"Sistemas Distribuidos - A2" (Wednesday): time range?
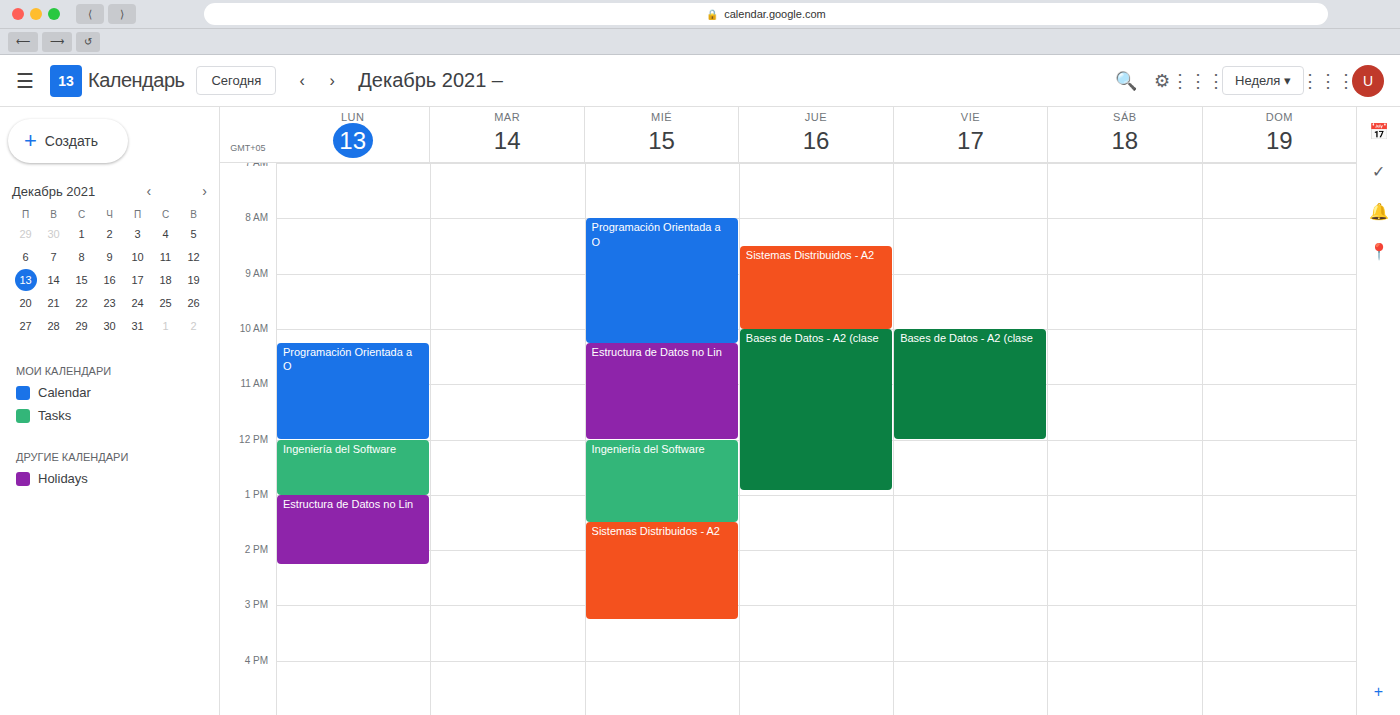
13:30 to 15:15